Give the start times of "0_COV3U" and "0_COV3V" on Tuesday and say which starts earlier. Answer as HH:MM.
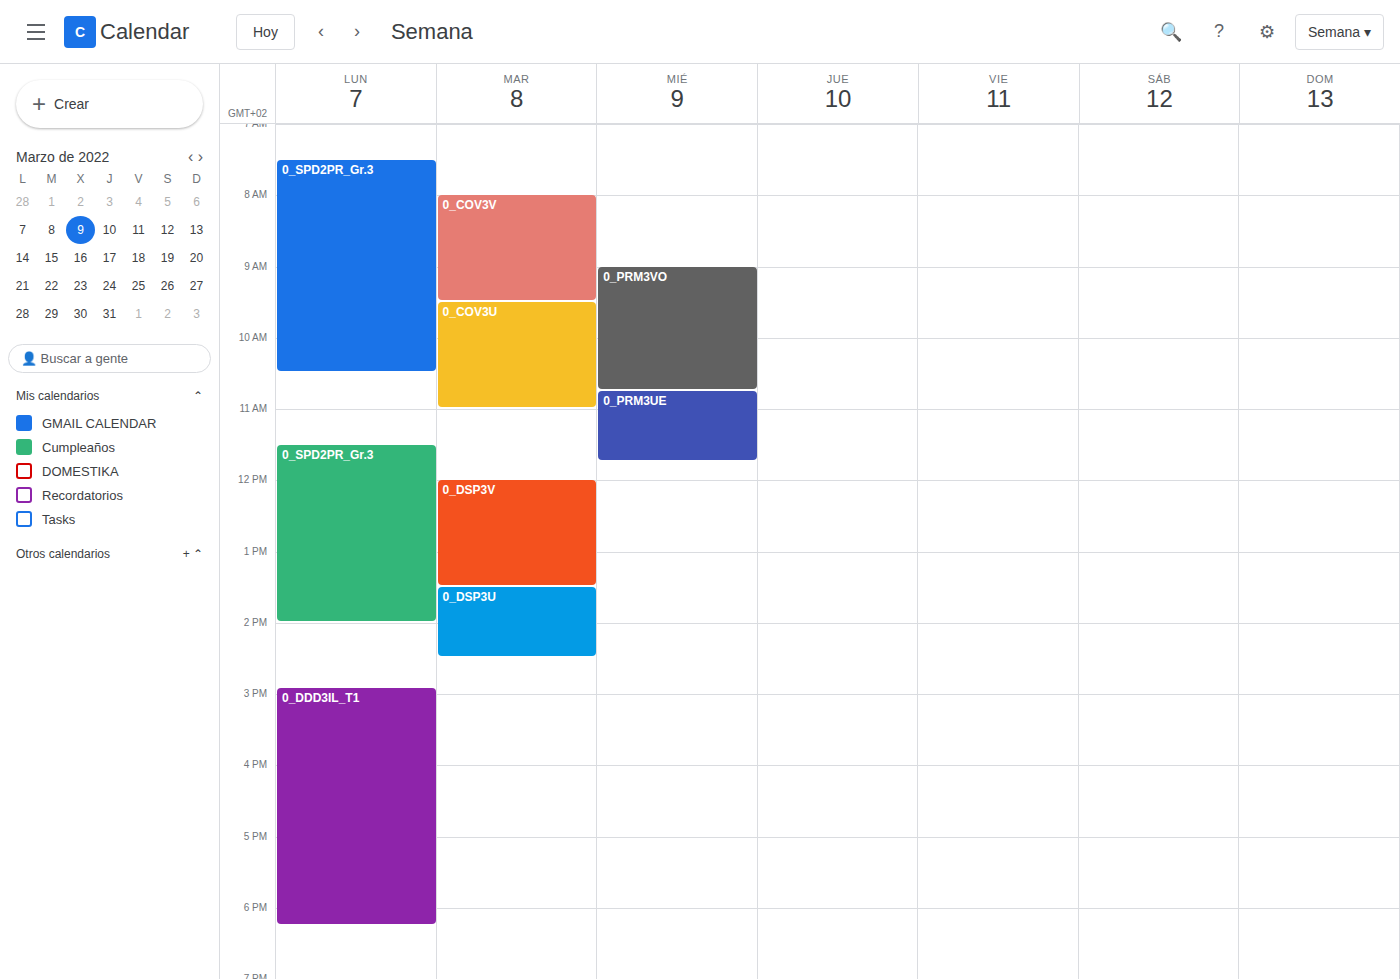
"0_COV3V" 08:00; "0_COV3U" 09:30.